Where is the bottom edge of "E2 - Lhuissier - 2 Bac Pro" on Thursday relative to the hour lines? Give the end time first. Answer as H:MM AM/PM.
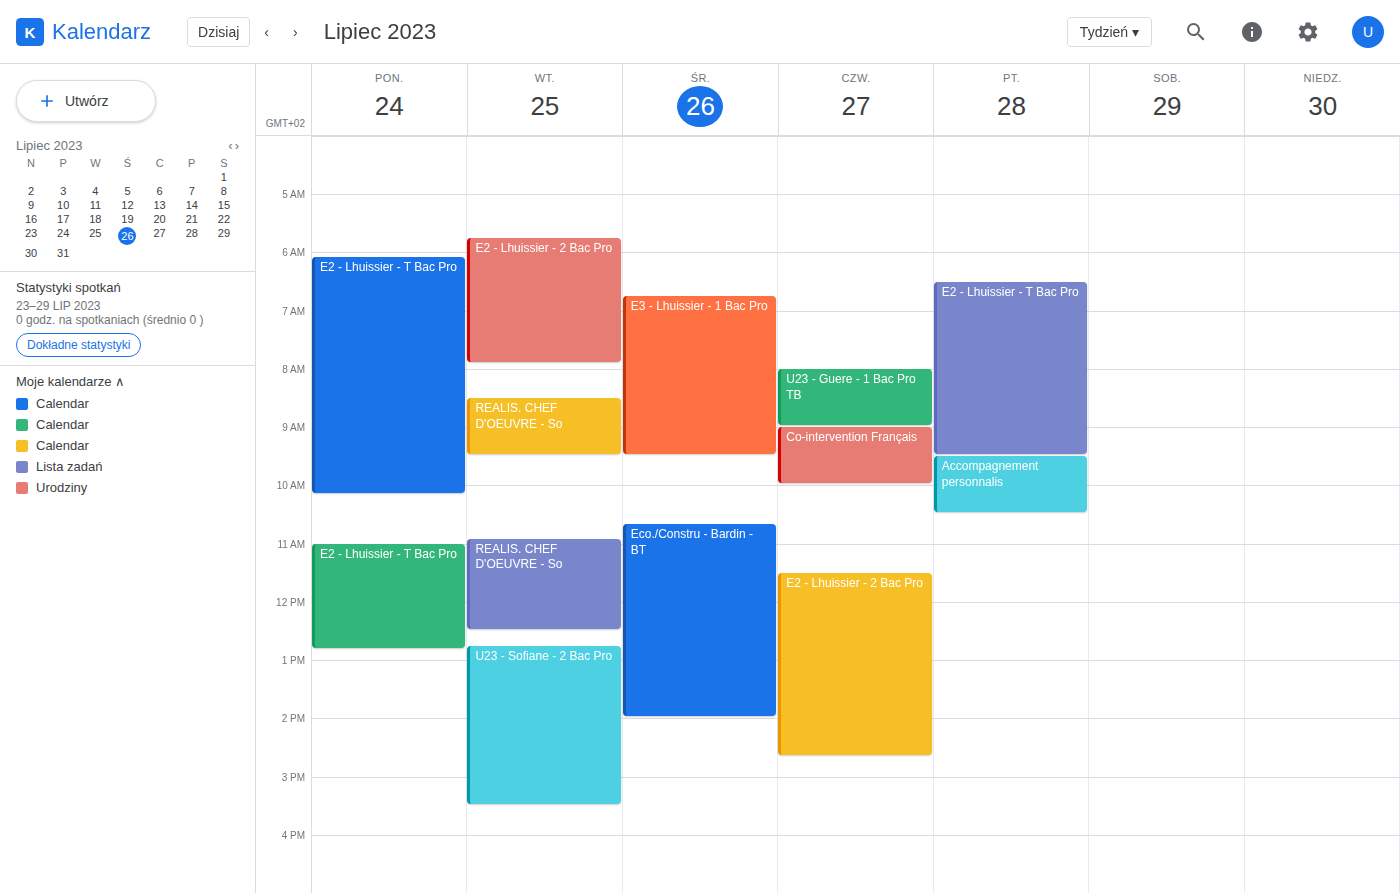
2:40 PM -- neither: 40 minutes below the 2 PM line and 20 minutes above the 3 PM line.